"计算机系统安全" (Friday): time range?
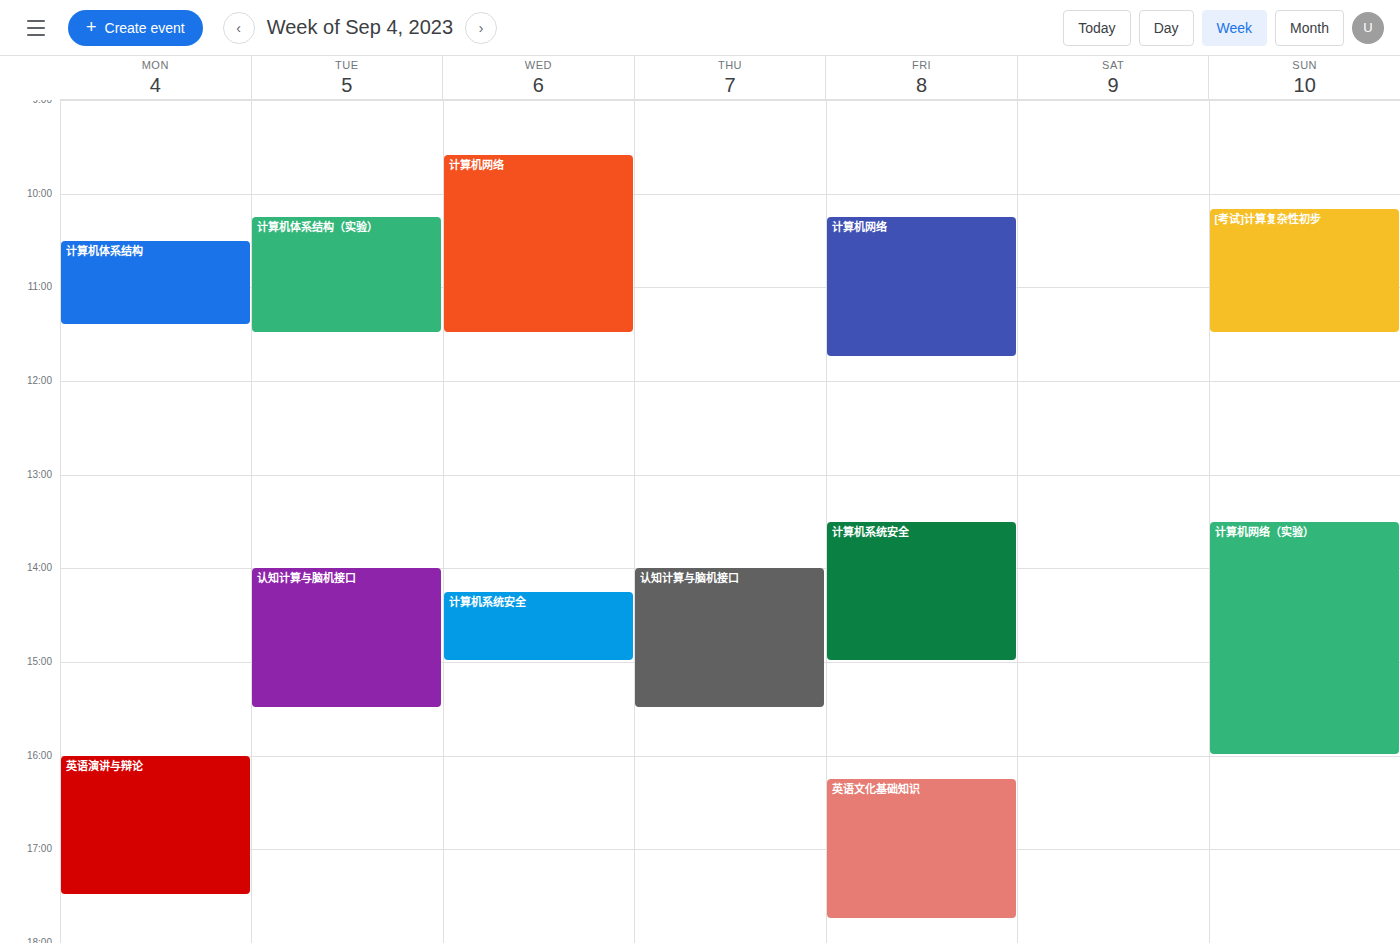
1:30 PM to 3:00 PM